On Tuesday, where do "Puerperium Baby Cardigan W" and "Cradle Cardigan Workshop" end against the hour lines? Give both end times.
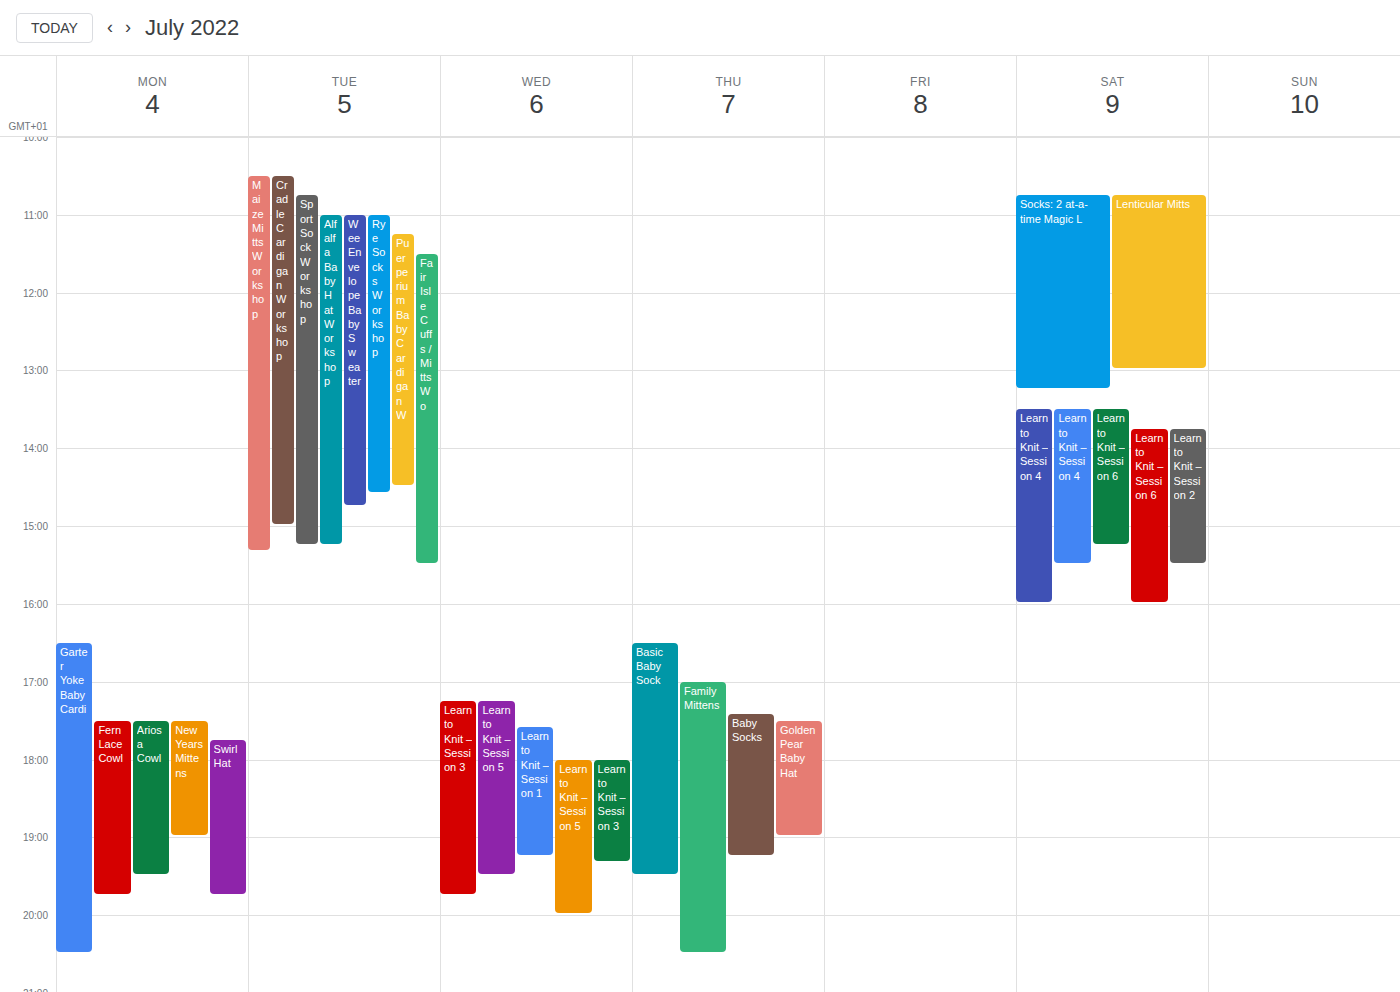
"Puerperium Baby Cardigan W": 2:30 PM, halfway between the 2 PM and 3 PM lines. "Cradle Cardigan Workshop": 3:00 PM, exactly on the 3 PM line.